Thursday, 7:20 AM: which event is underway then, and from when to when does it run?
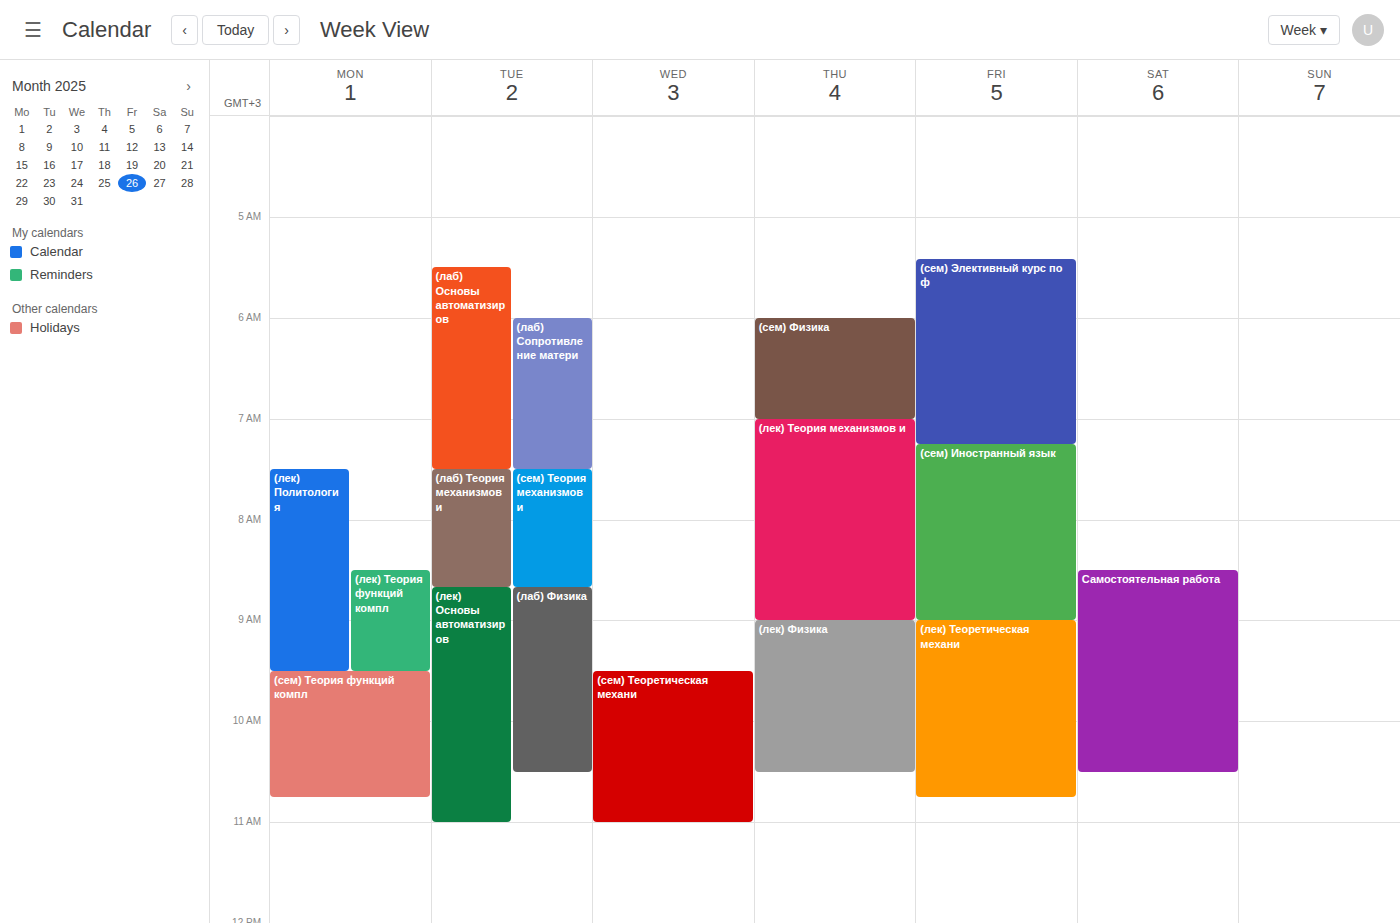
"(лек) Теория механизмов и", 7:00 AM to 9:00 AM